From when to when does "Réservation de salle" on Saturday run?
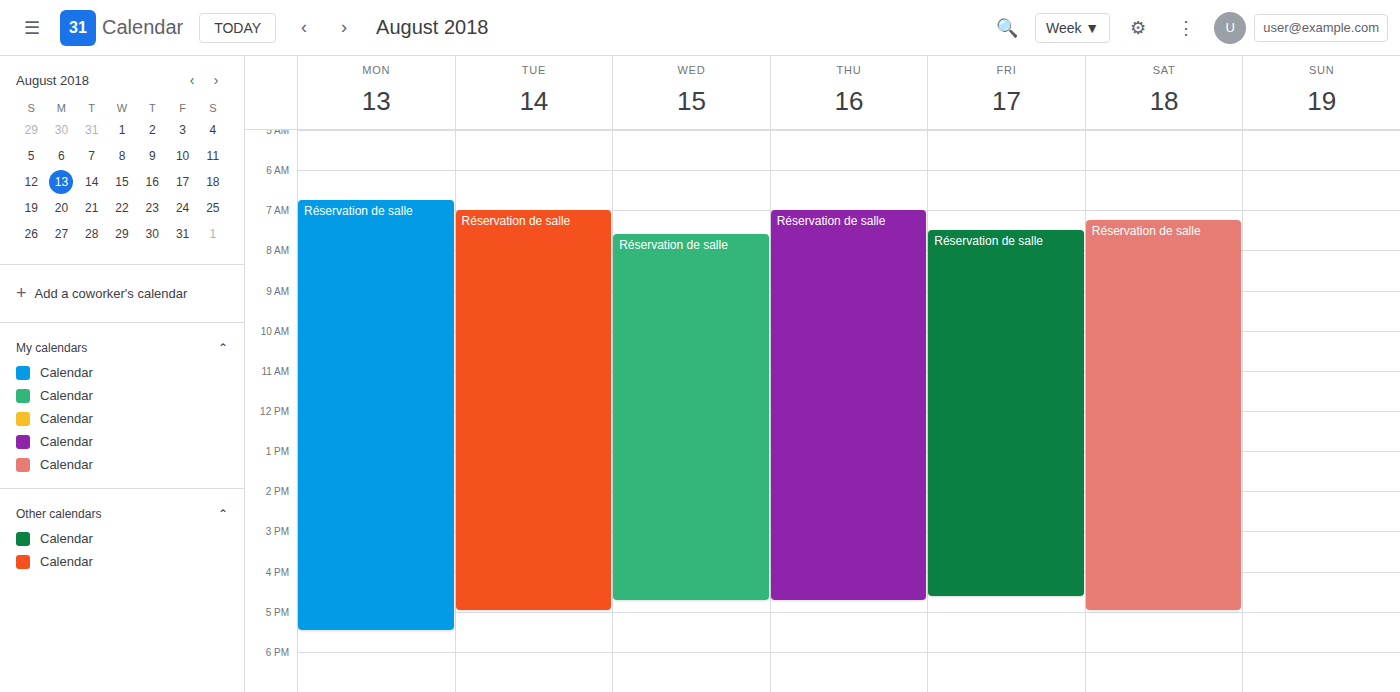
7:15 AM to 5:00 PM